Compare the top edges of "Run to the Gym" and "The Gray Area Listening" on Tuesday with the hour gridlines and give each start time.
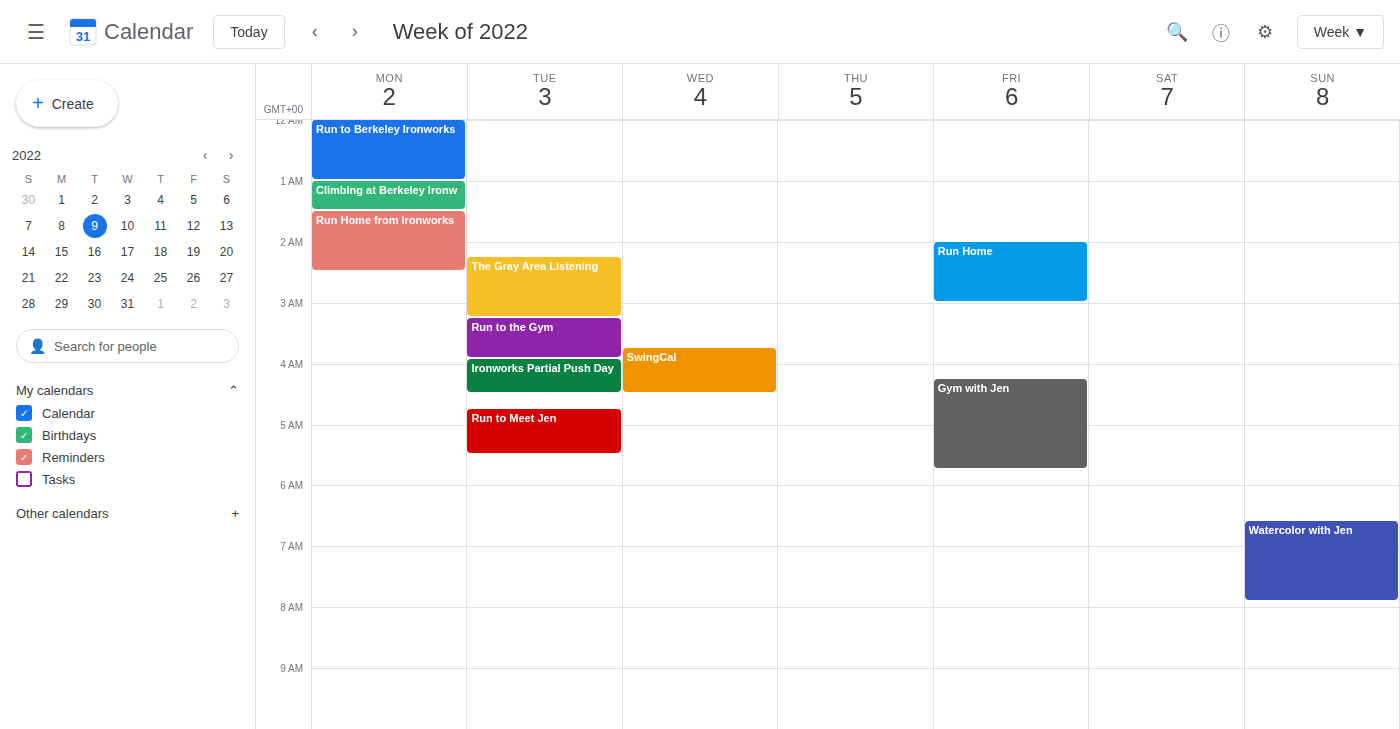
"Run to the Gym": 3:15 AM, neither: a quarter of the way from the 3 AM line to the 4 AM line. "The Gray Area Listening": 2:15 AM, neither: a quarter of the way from the 2 AM line to the 3 AM line.